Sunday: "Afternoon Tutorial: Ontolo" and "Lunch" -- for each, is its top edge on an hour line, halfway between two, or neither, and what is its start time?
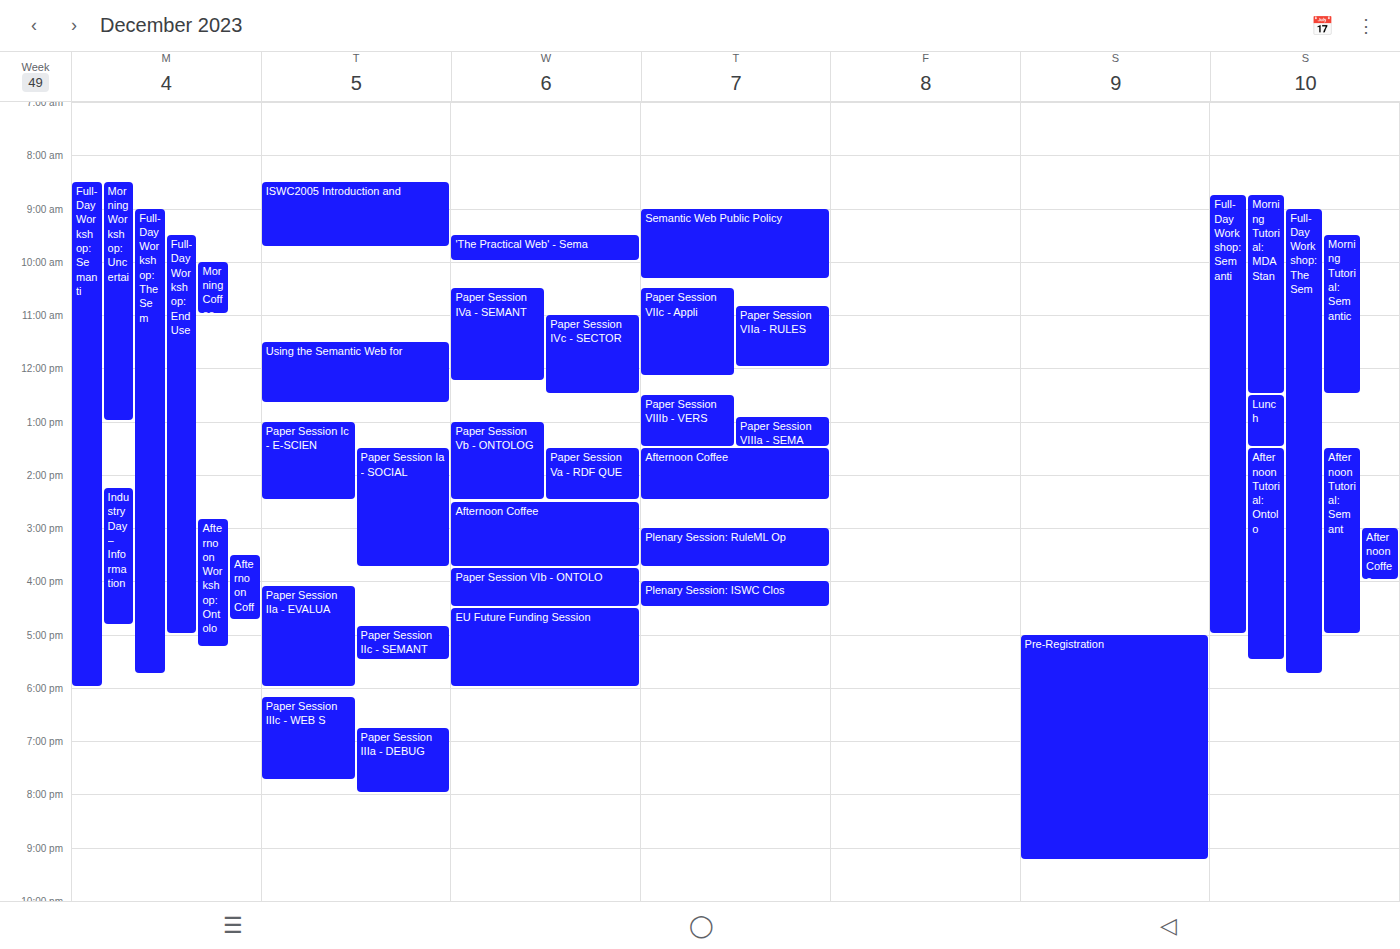
"Afternoon Tutorial: Ontolo": 1:30 PM, halfway between the 1 PM and 2 PM lines. "Lunch": 12:30 PM, halfway between the 12 PM and 1 PM lines.